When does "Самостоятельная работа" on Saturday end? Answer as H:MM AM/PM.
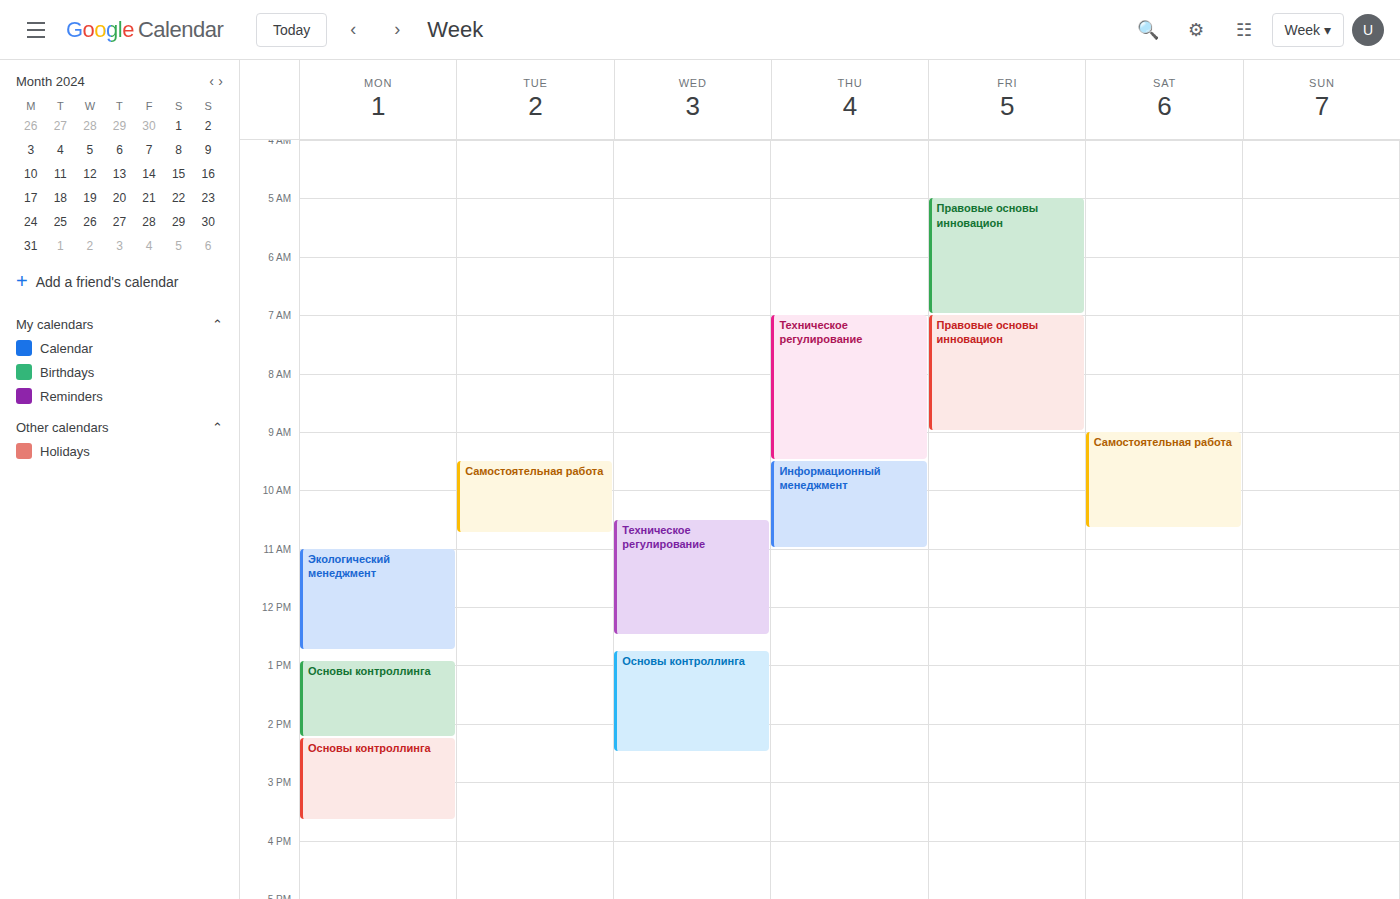
10:40 AM